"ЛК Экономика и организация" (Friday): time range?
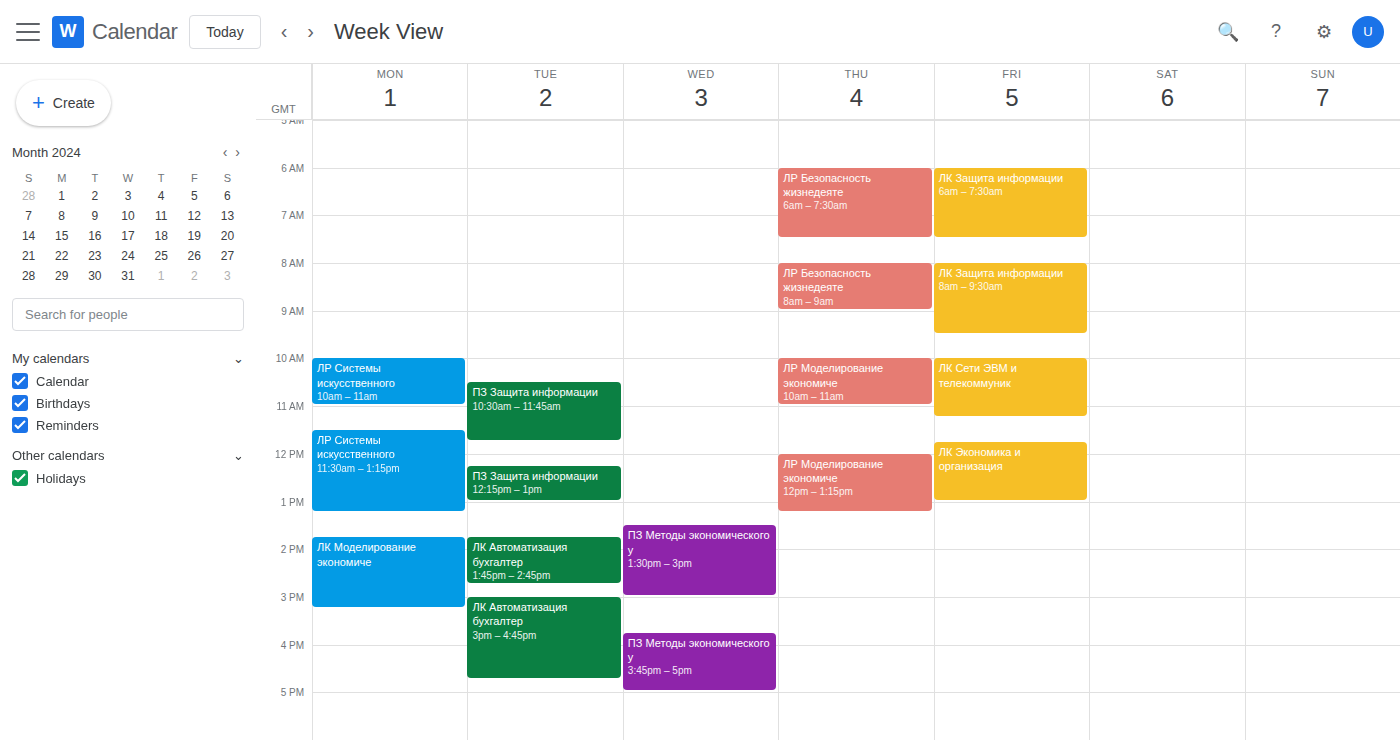
11:45 AM to 1:00 PM